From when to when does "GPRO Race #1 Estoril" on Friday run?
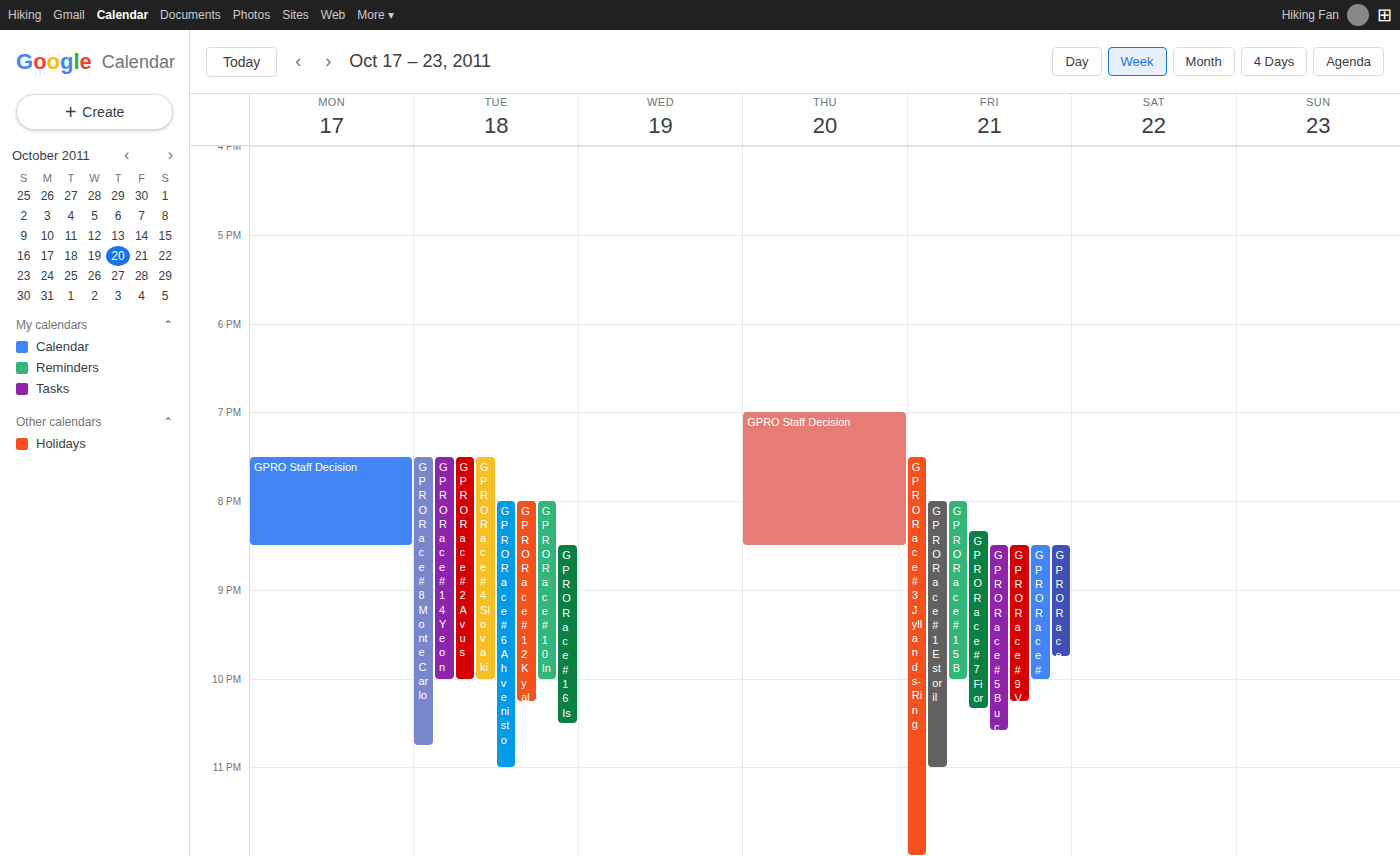
8:00 PM to 11:00 PM